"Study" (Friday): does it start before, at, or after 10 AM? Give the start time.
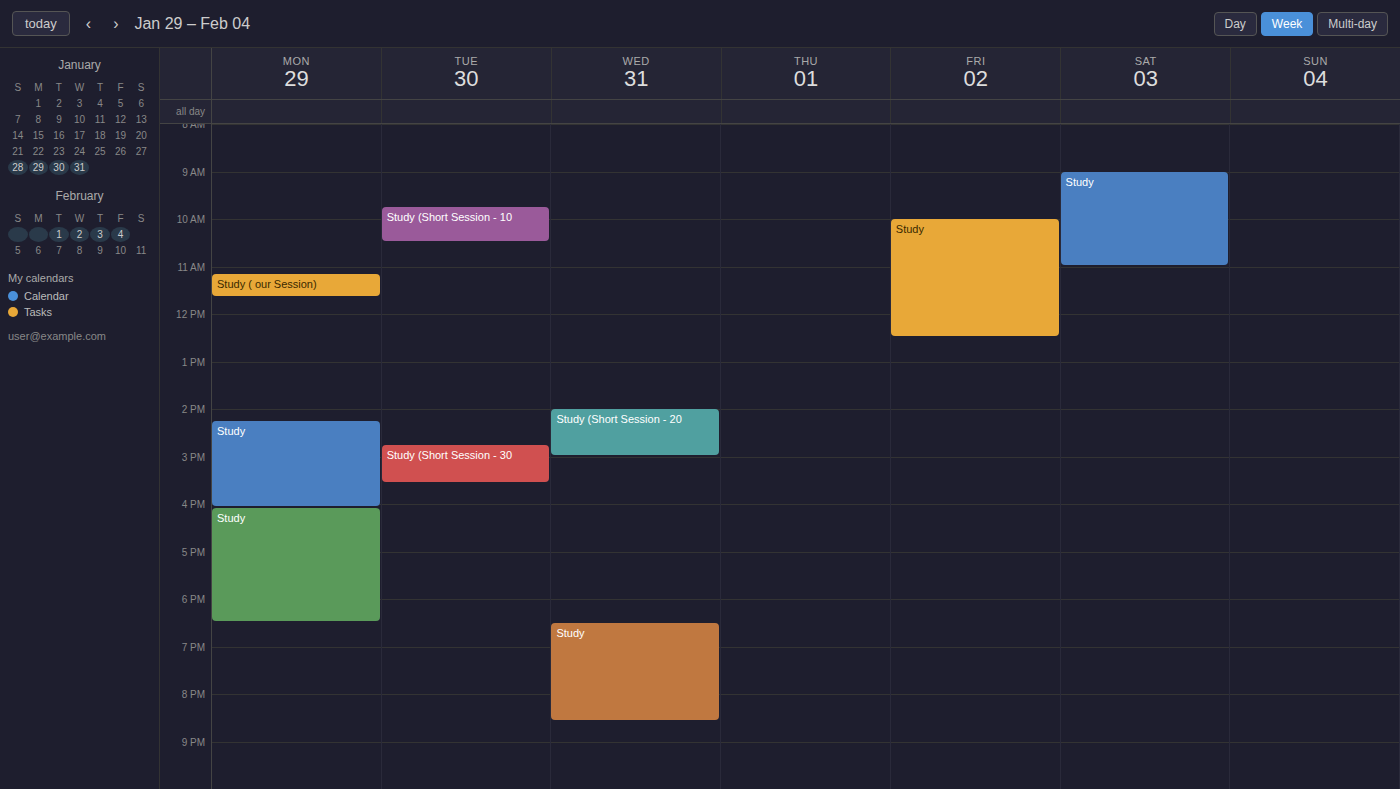
10:00 AM -- exactly at 10 AM, on the 10 AM line.